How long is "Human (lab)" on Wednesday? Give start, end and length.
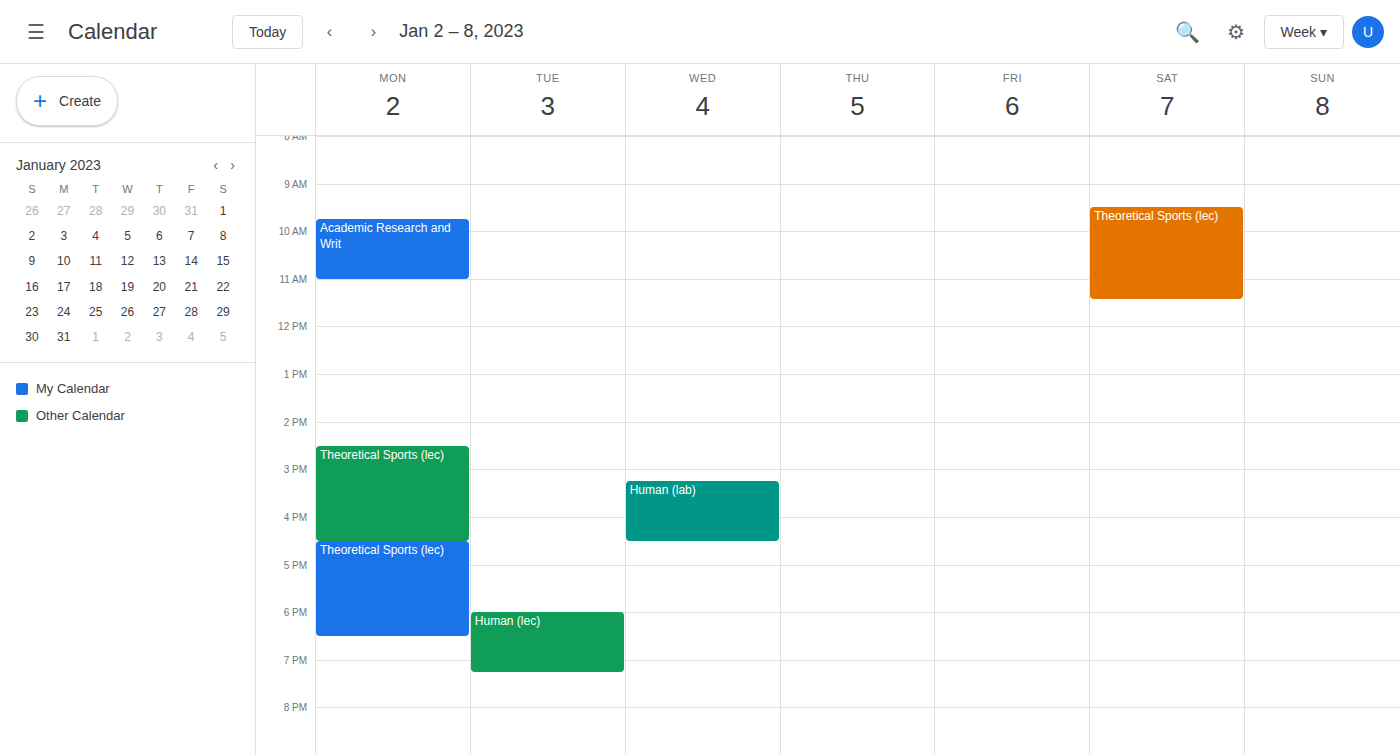
3:15 PM to 4:30 PM, 1 hour 15 minutes